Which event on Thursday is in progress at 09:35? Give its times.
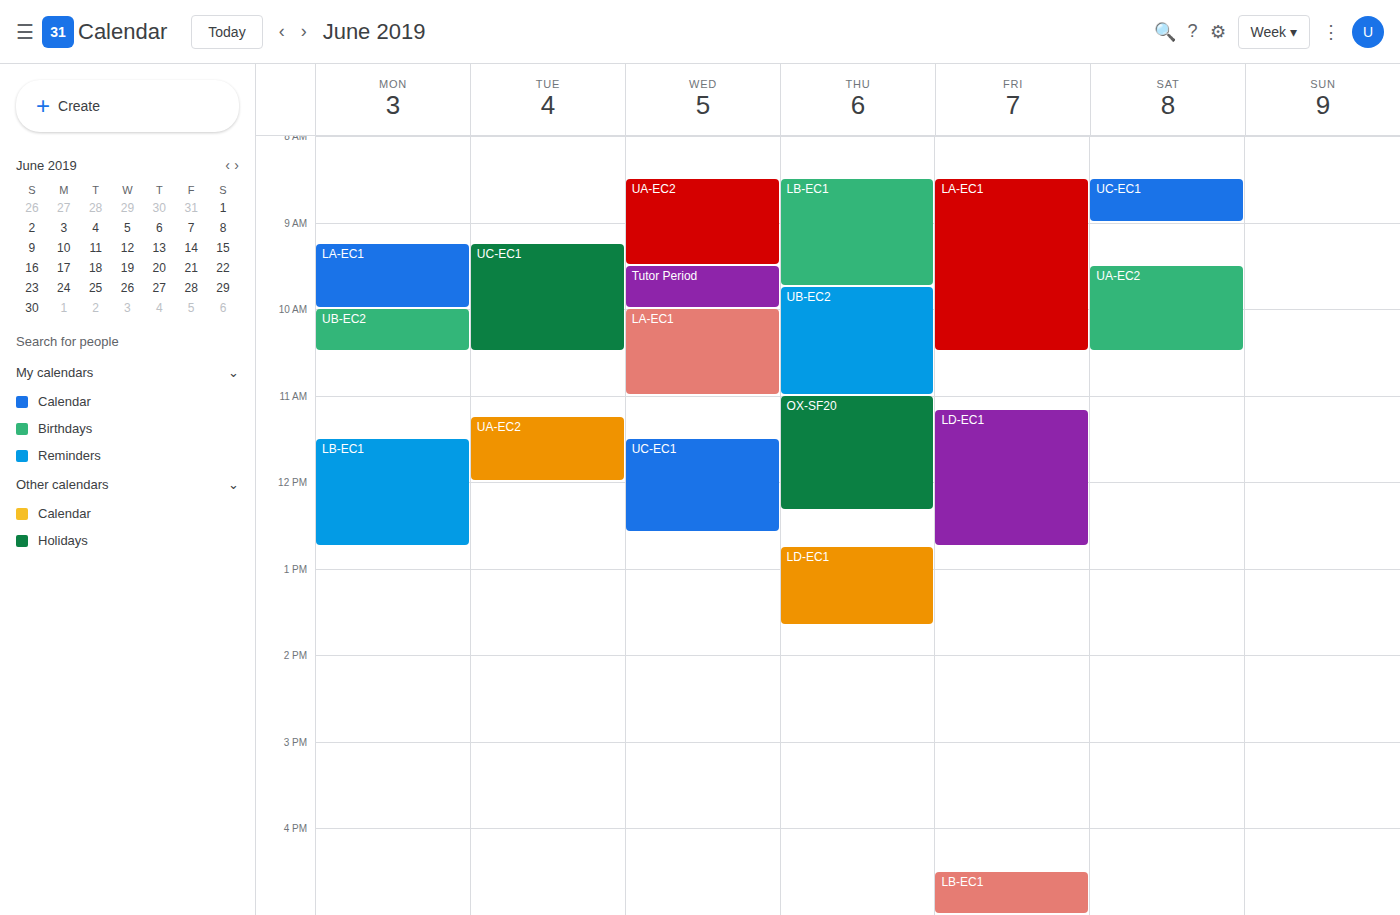
"LB-EC1", 08:30 to 09:45